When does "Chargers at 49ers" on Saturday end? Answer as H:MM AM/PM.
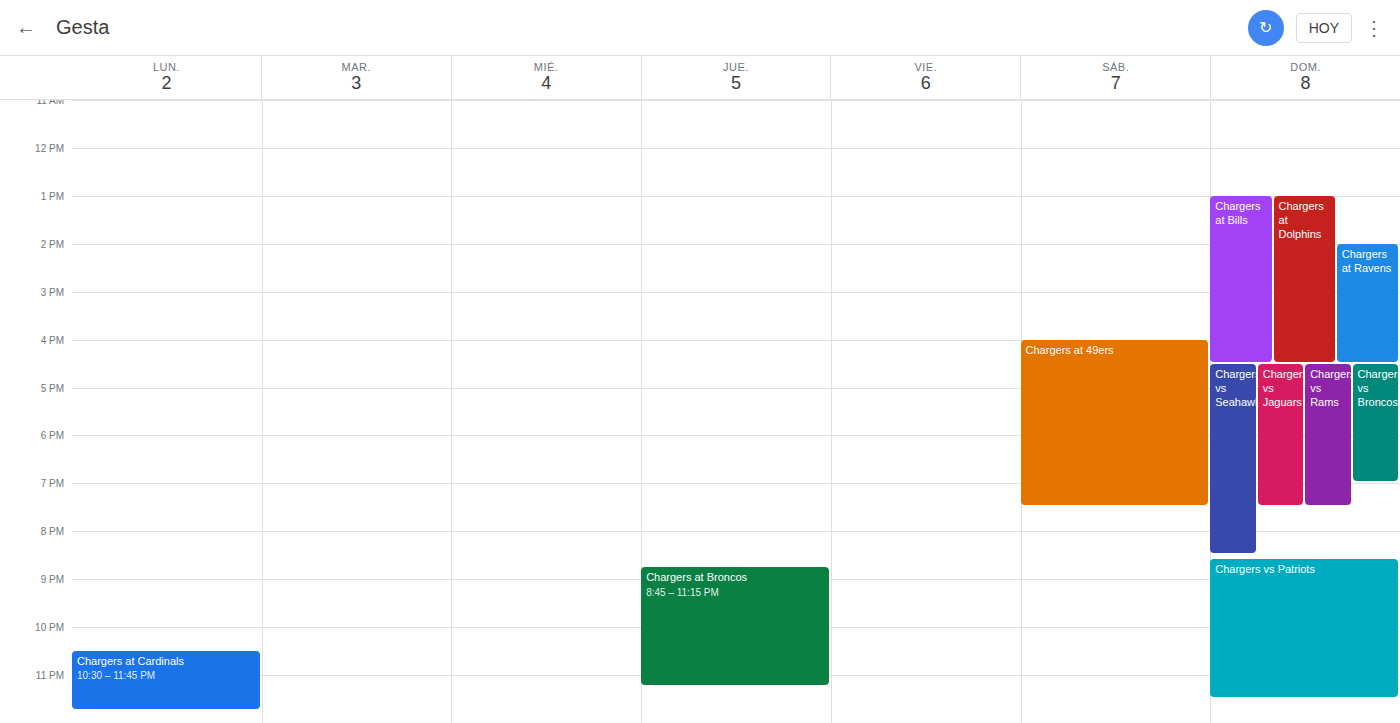
7:30 PM